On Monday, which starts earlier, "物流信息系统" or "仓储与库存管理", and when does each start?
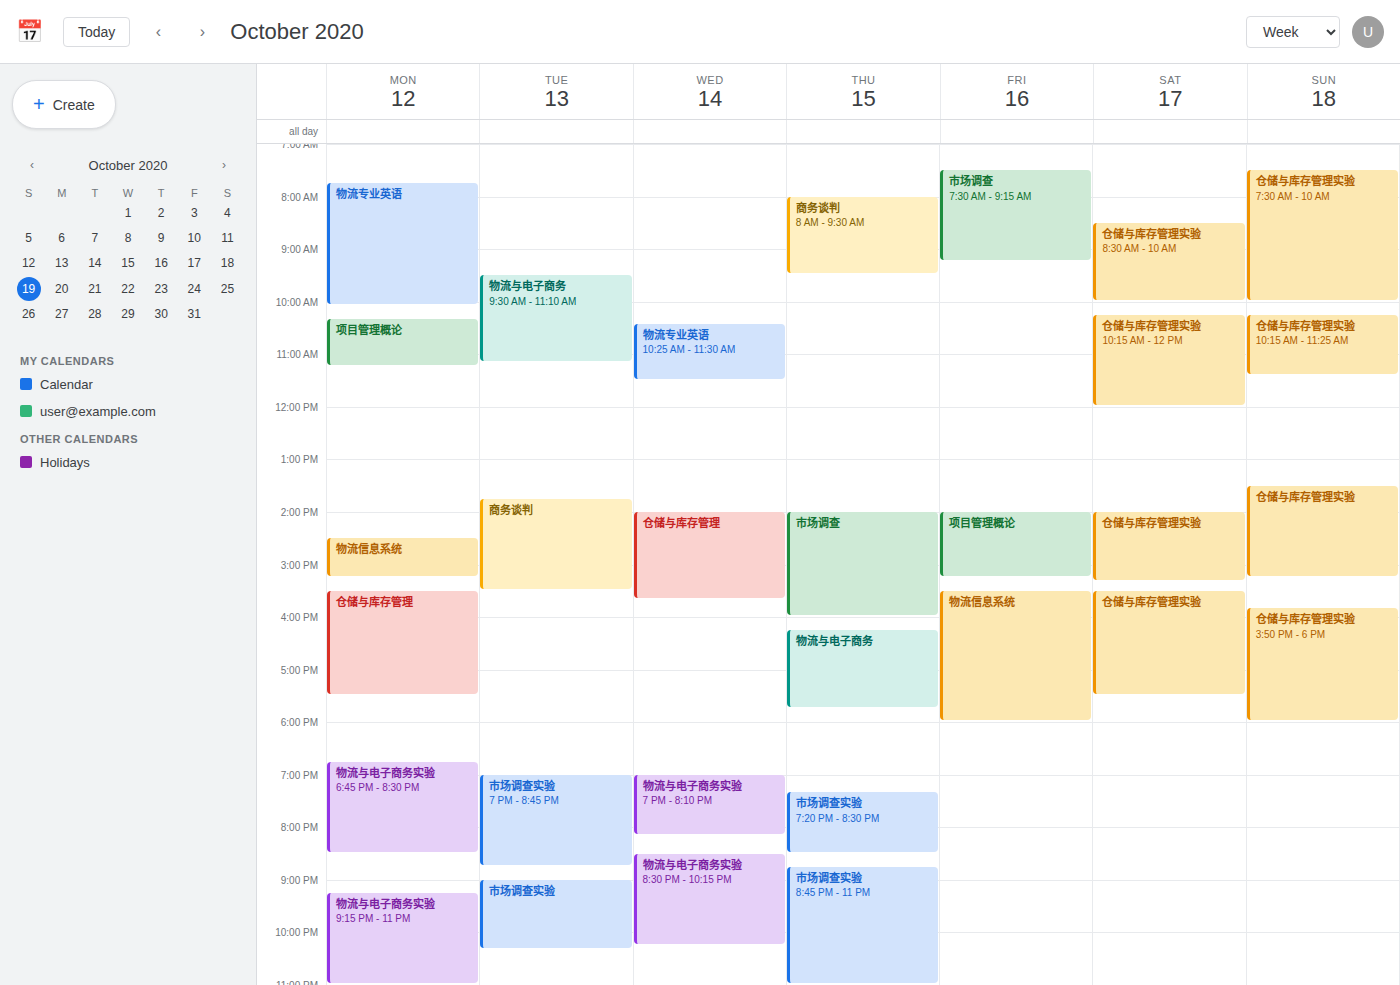
"物流信息系统" 2:30 PM; "仓储与库存管理" 3:30 PM.